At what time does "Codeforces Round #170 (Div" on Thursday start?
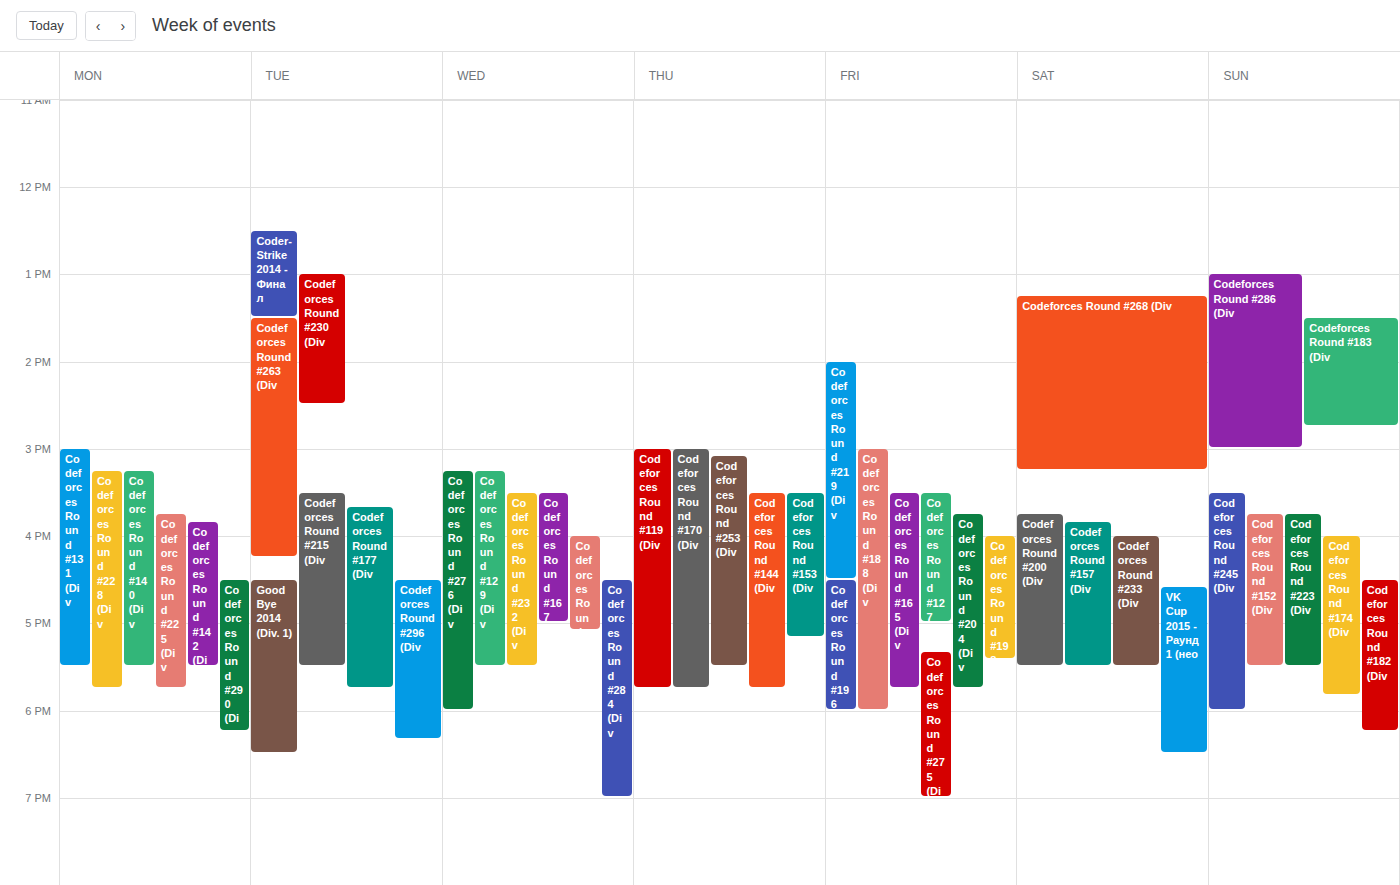
15:00